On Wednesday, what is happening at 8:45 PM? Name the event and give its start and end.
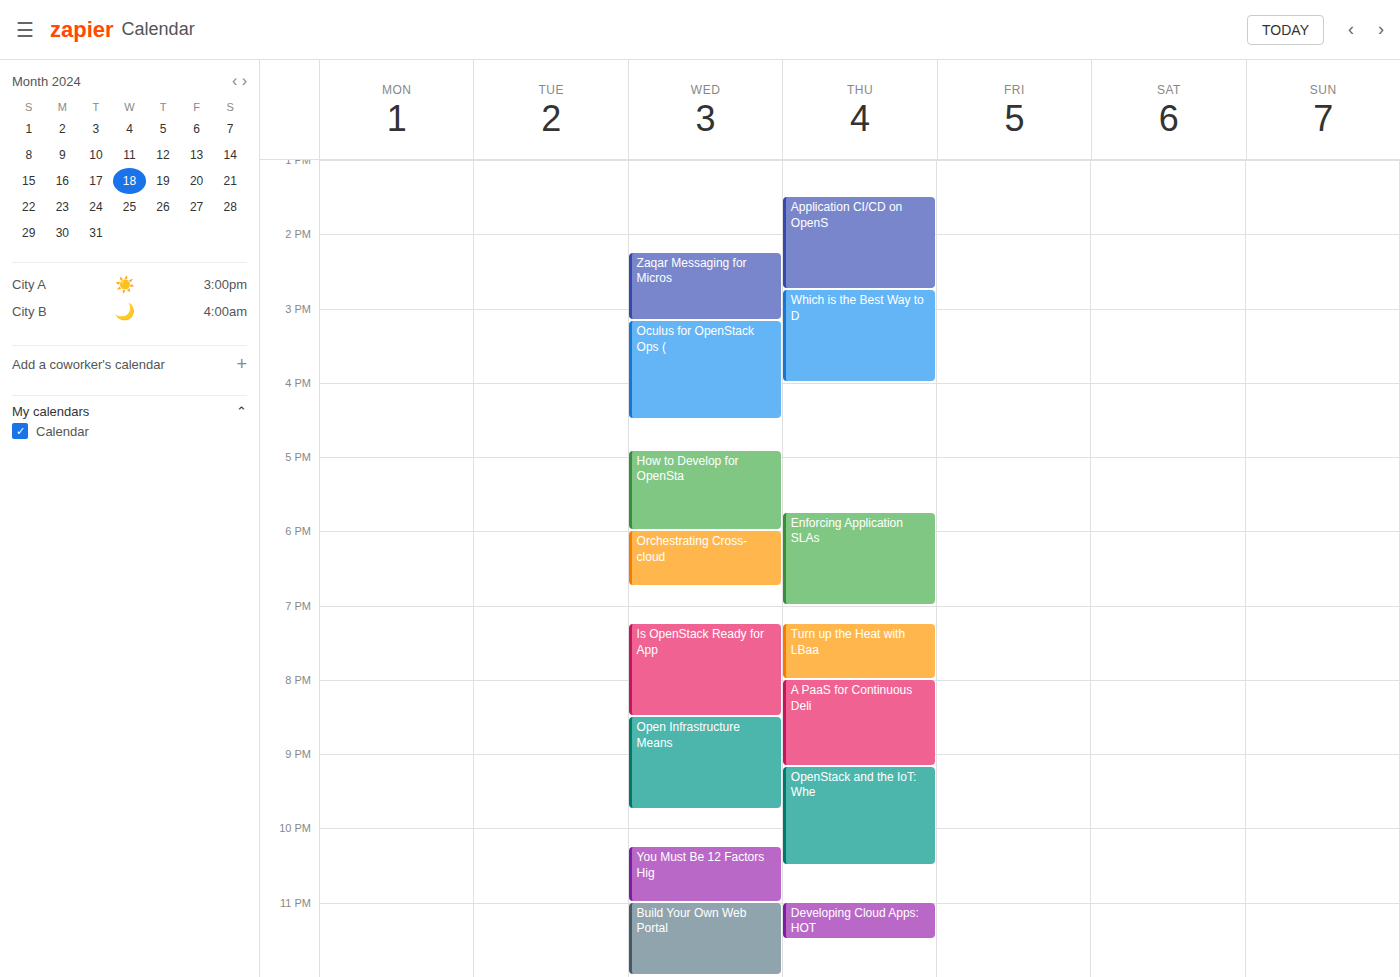
"Open Infrastructure Means", 8:30 PM to 9:45 PM